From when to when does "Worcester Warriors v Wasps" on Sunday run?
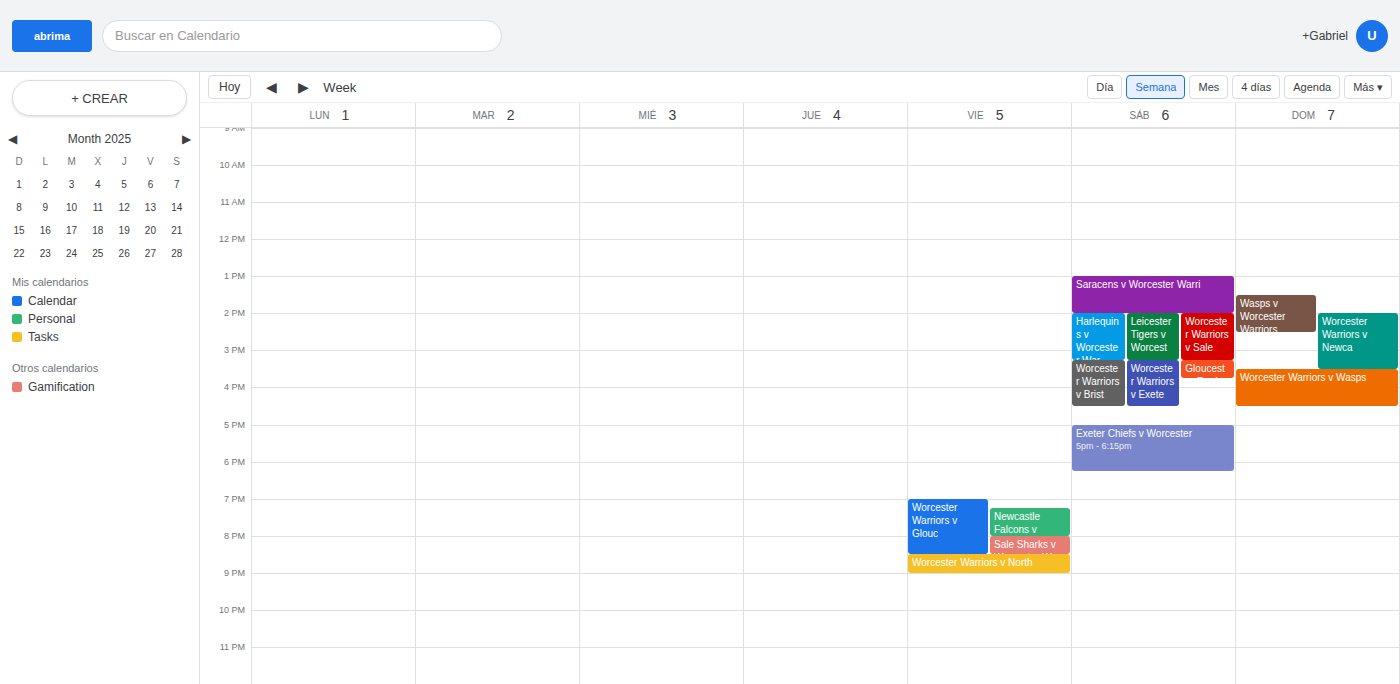
3:30 PM to 4:30 PM